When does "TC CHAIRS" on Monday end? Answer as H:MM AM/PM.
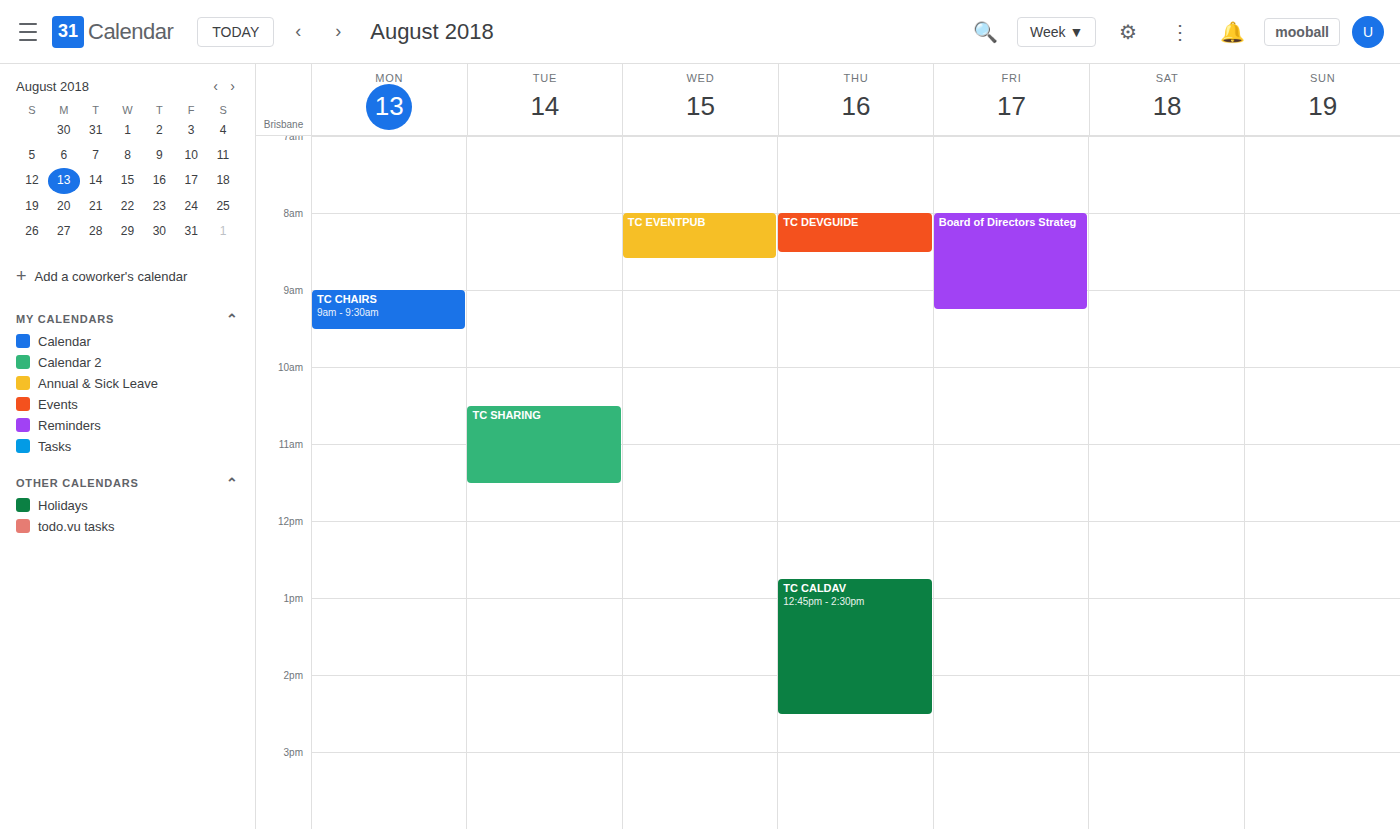
9:30 AM